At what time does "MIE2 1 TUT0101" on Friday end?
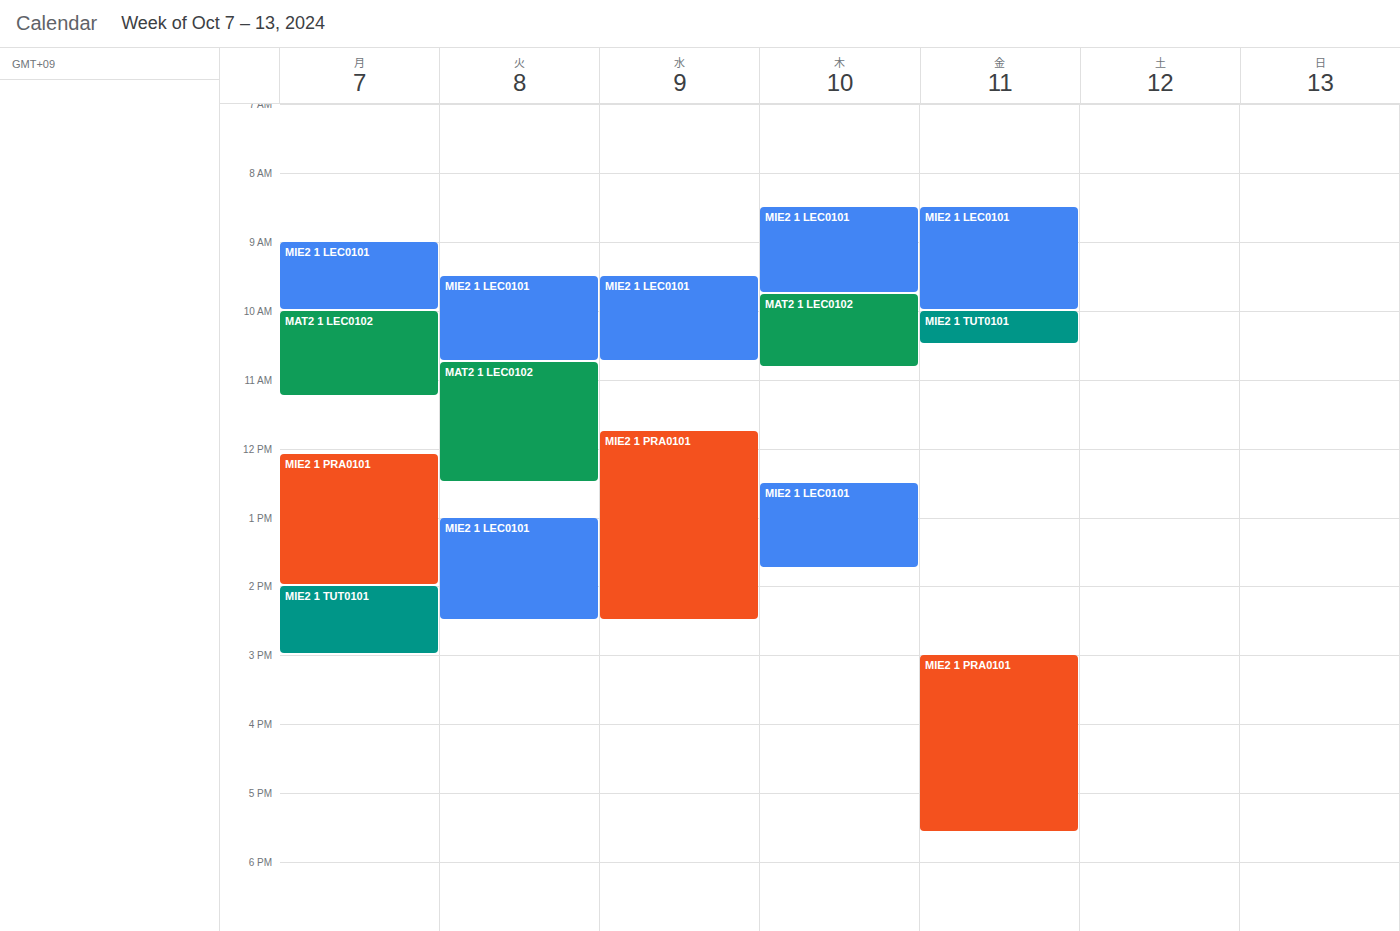
10:30